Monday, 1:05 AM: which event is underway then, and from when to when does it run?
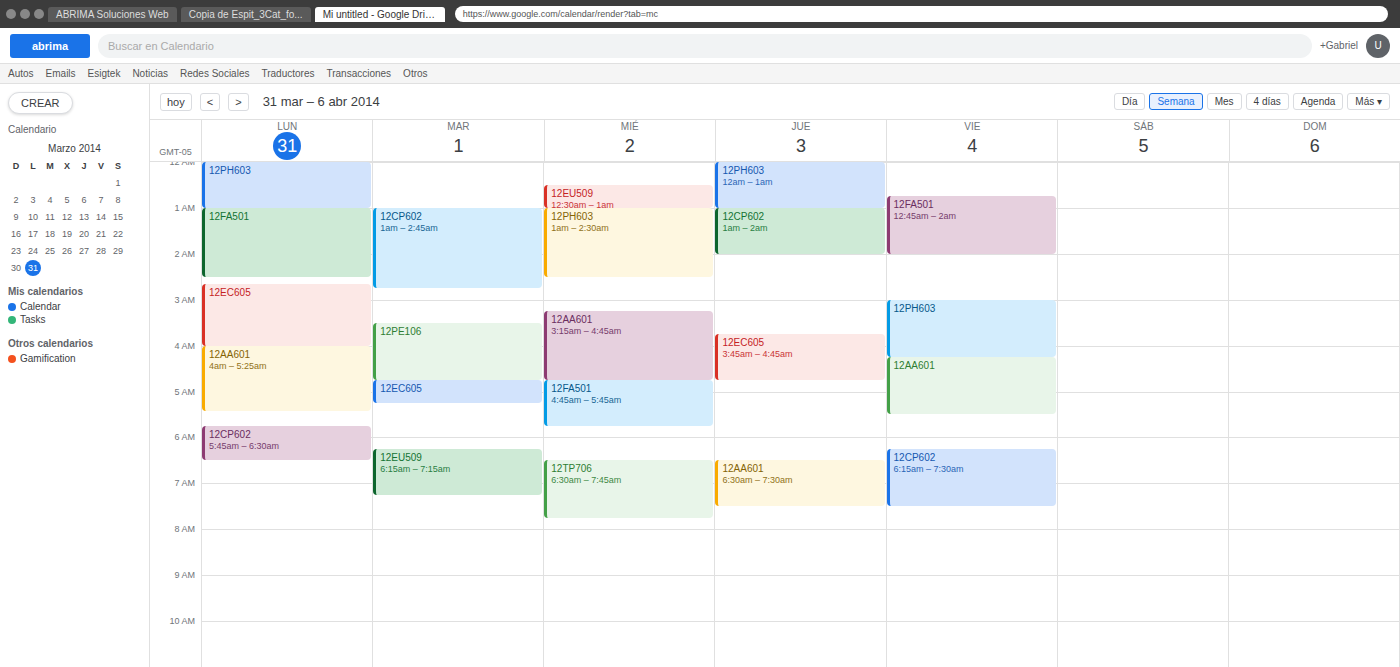
"12FA501", 1:00 AM to 2:30 AM